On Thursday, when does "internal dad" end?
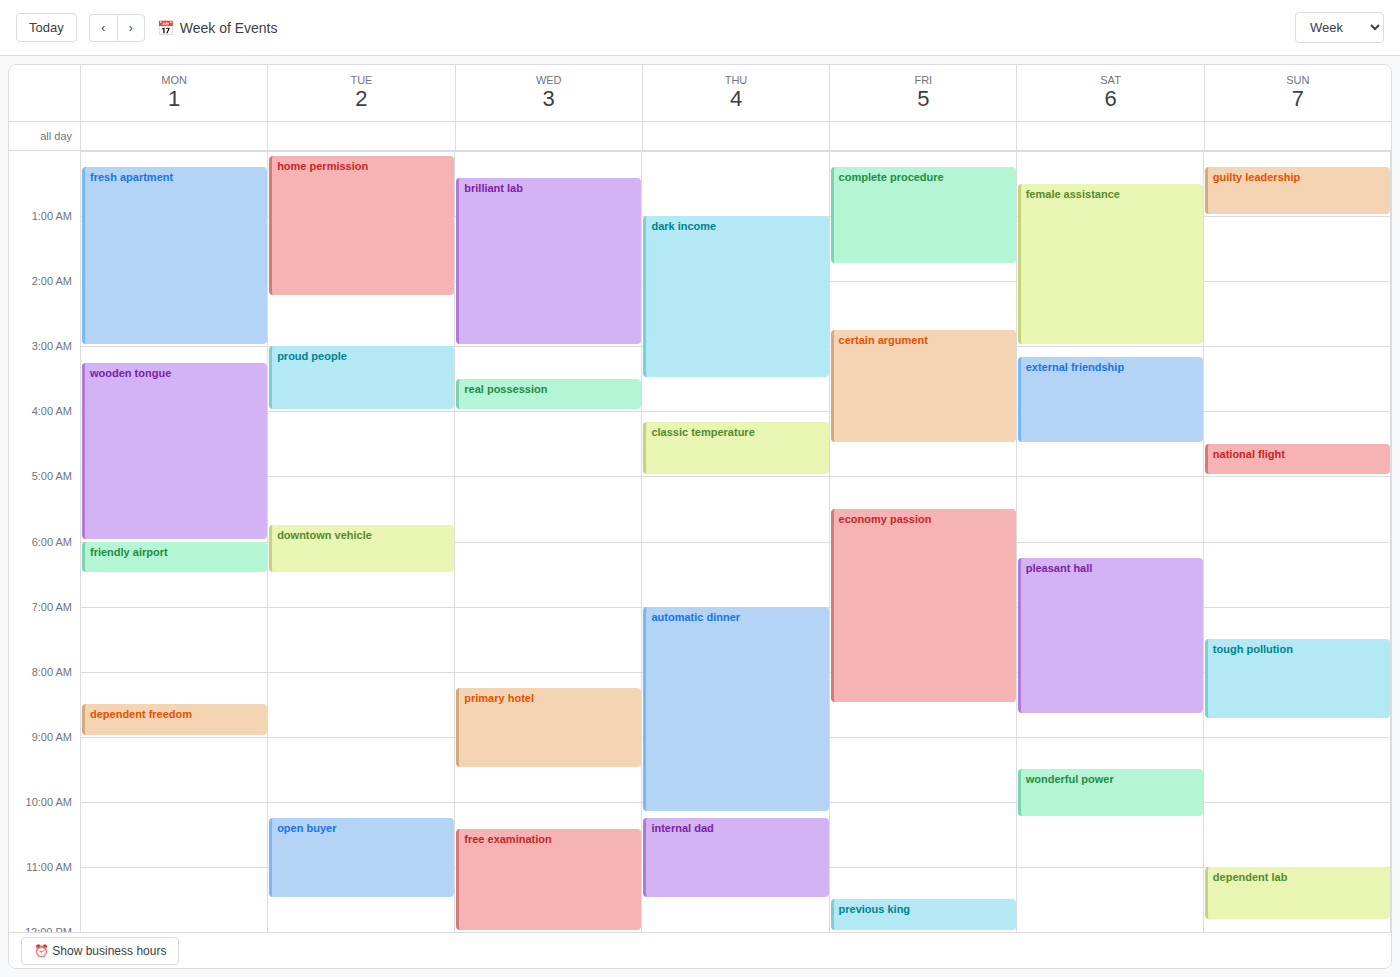
11:30 AM